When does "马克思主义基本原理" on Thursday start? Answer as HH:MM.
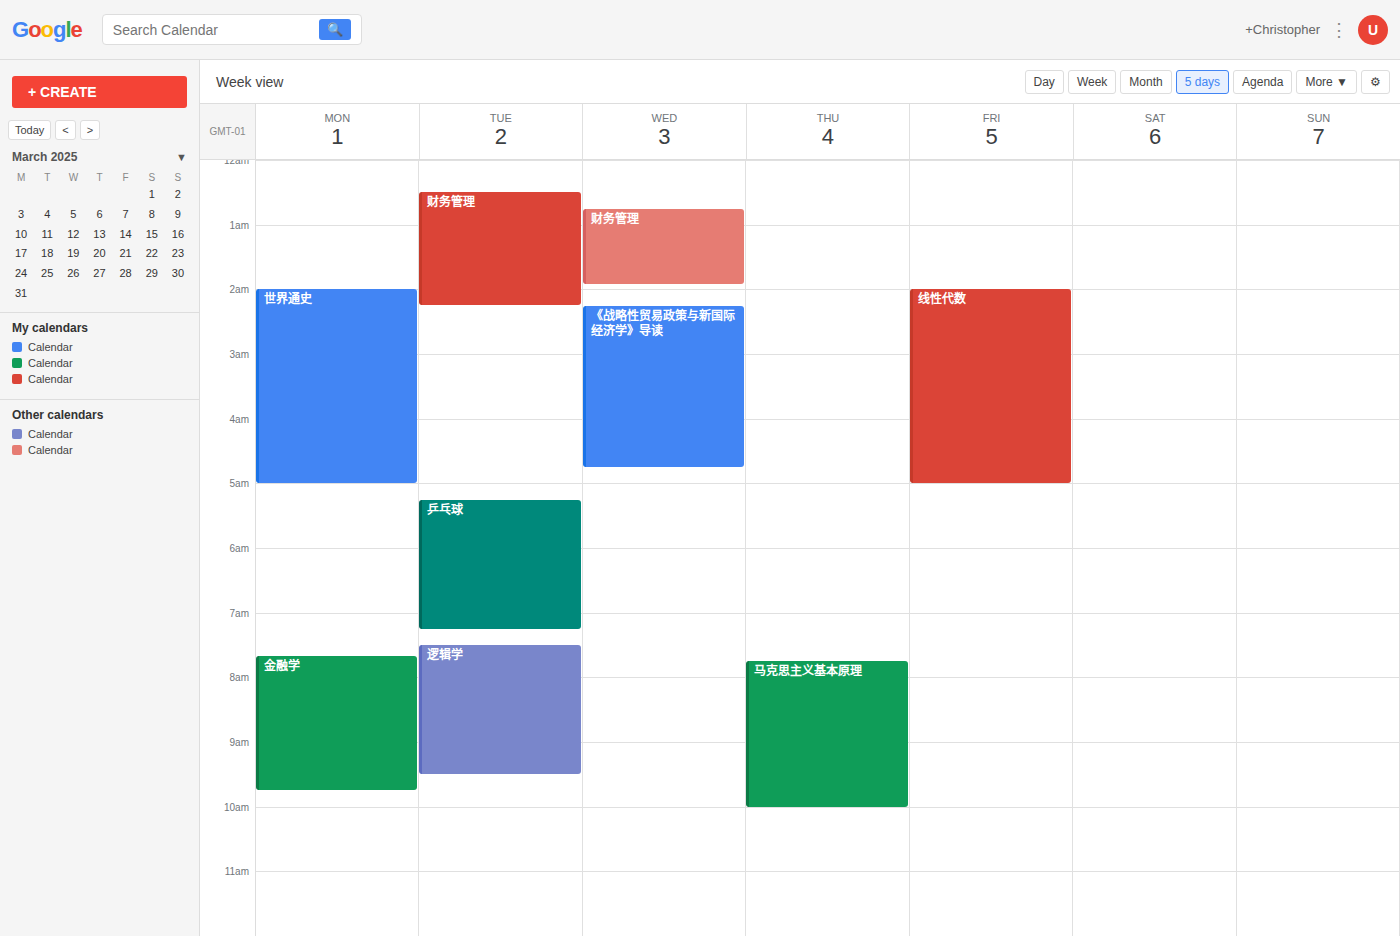
07:45